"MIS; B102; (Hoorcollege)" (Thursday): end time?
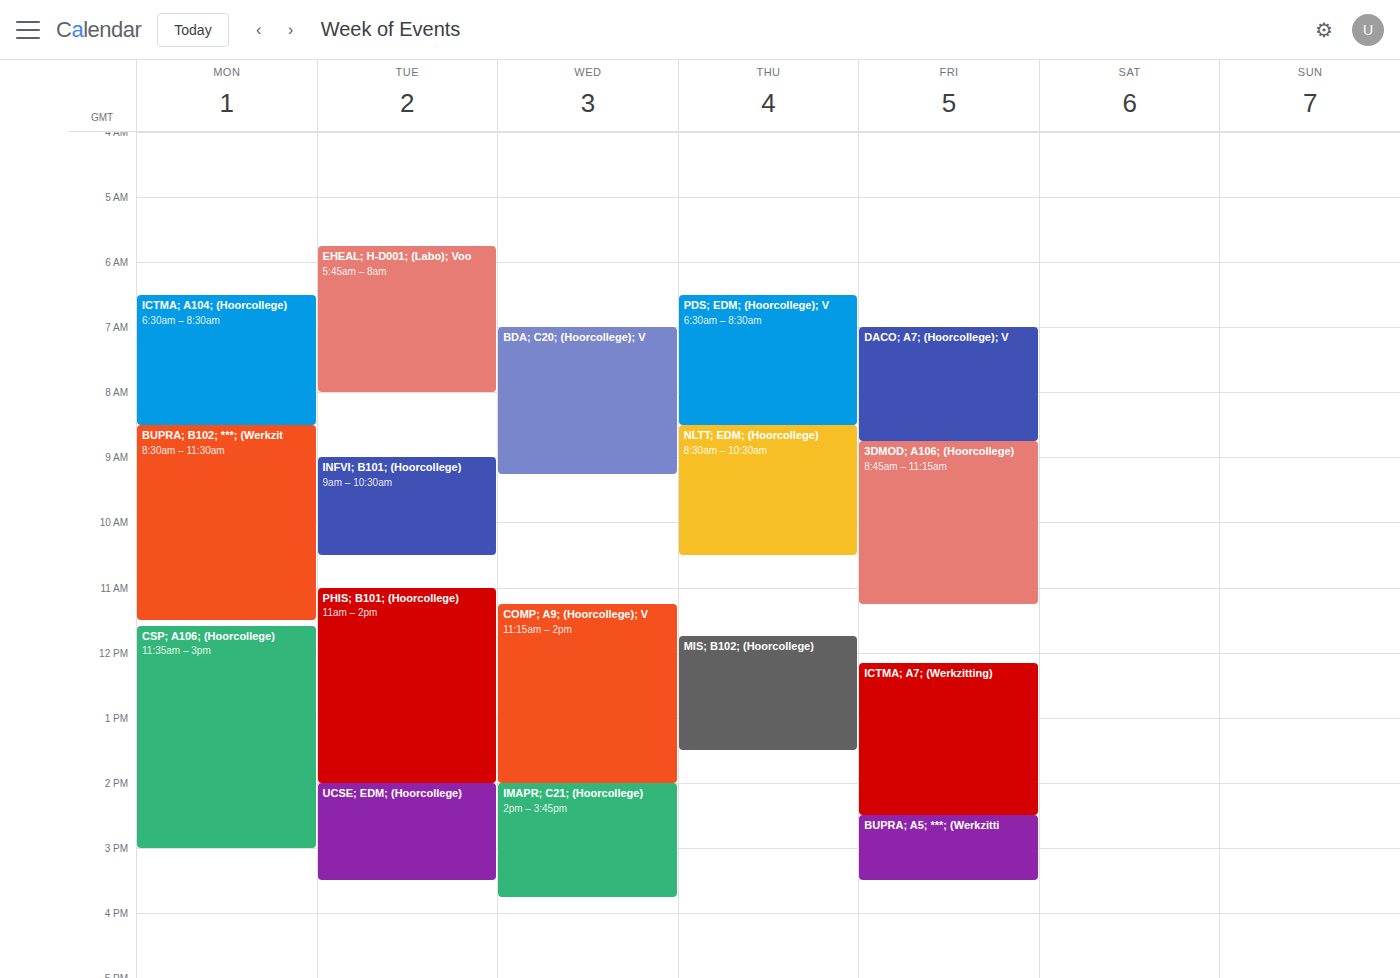
1:30 PM